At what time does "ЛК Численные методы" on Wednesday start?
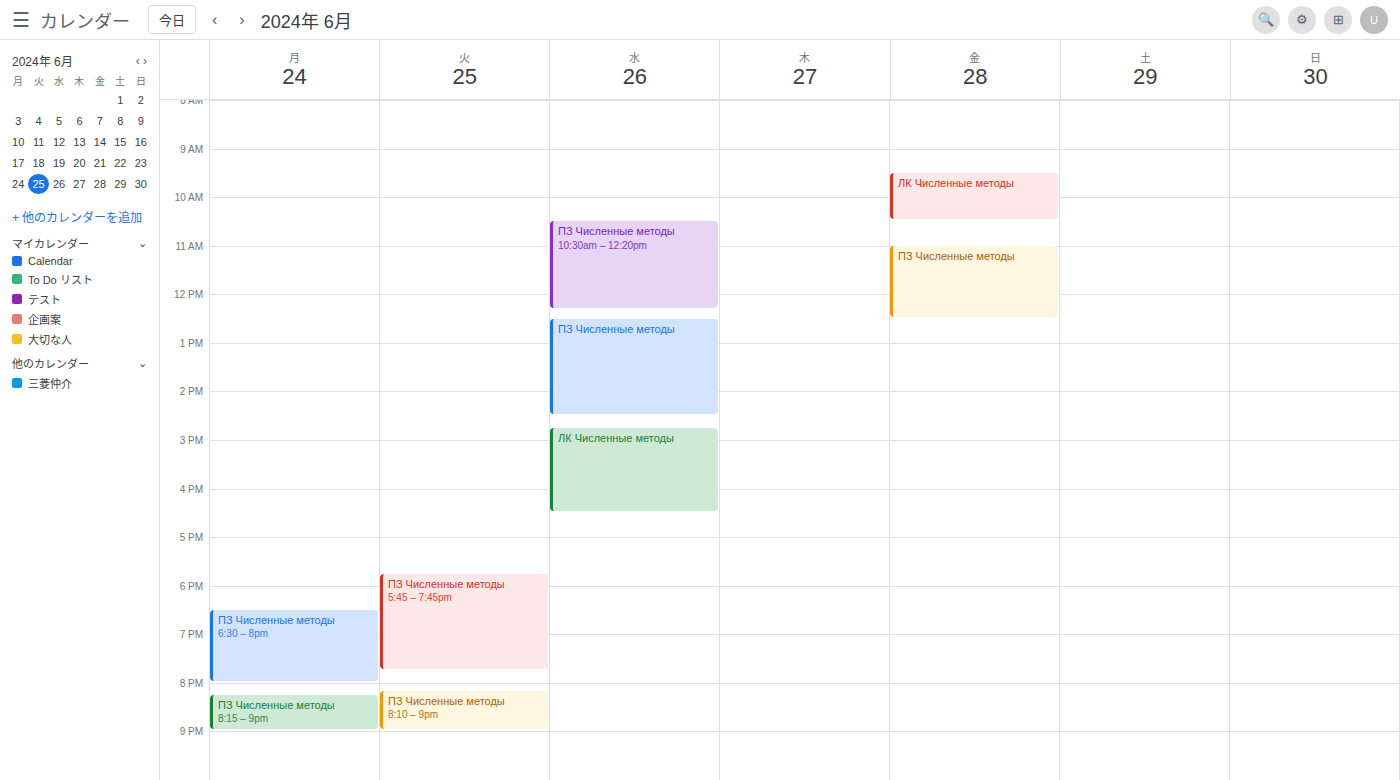
2:45 PM